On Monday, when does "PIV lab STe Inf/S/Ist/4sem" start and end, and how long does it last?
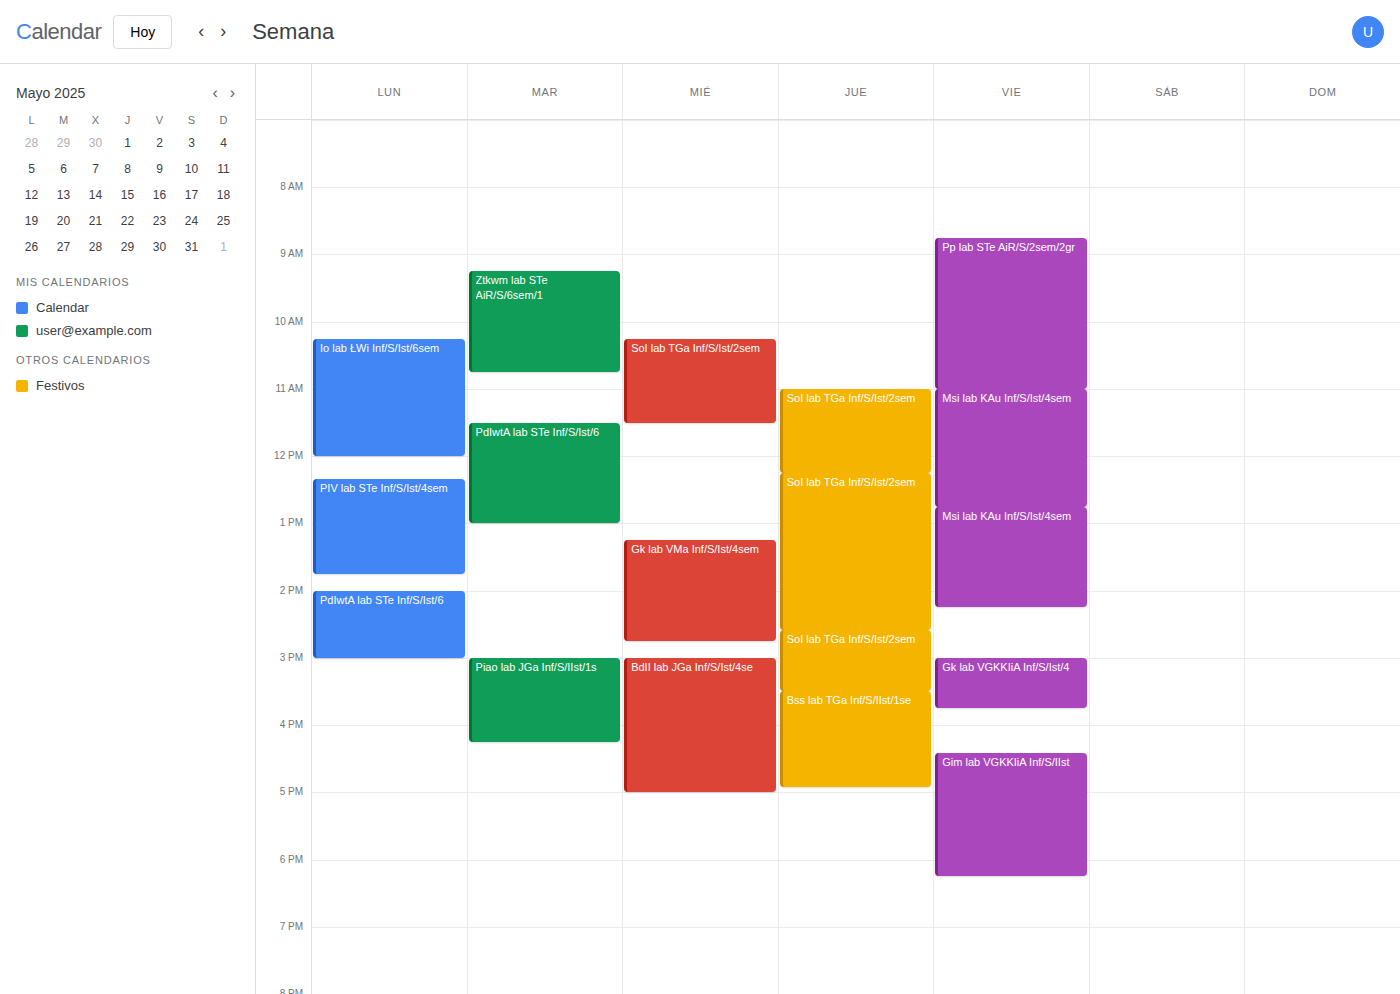
12:20 PM to 1:45 PM, 1 hour 25 minutes